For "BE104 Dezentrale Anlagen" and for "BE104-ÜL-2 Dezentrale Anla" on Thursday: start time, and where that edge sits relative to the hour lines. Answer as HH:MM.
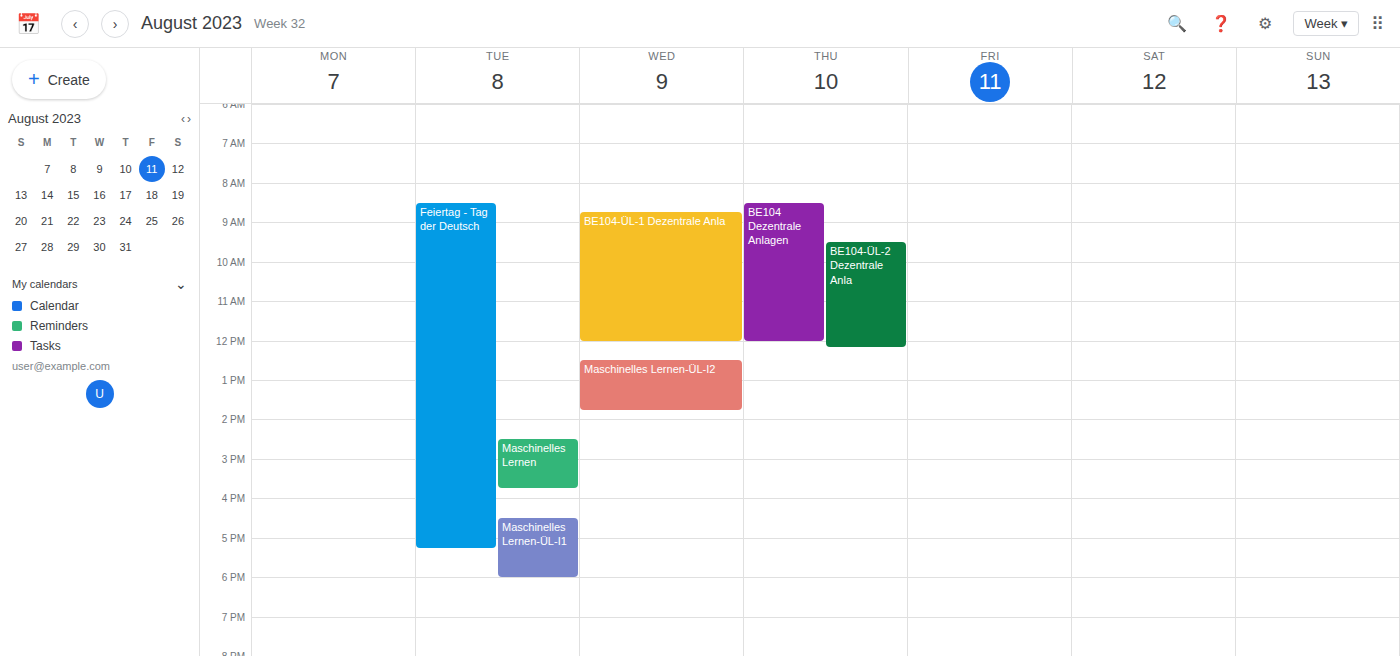
"BE104 Dezentrale Anlagen": 08:30, halfway between the 08:00 and 09:00 lines. "BE104-ÜL-2 Dezentrale Anla": 09:30, halfway between the 09:00 and 10:00 lines.